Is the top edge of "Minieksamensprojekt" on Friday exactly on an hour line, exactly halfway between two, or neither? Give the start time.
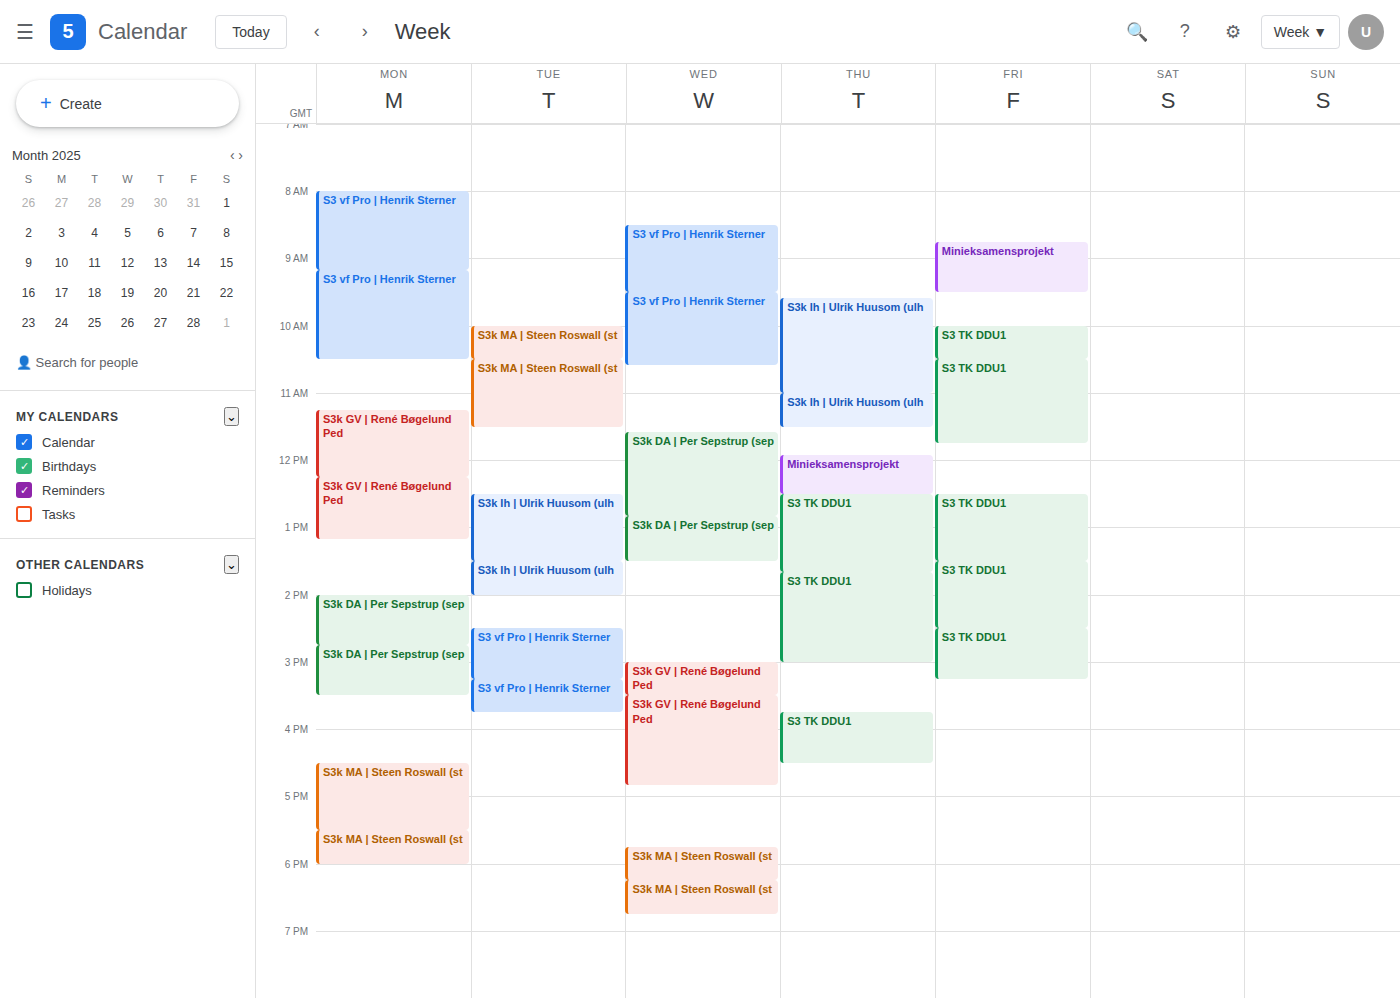
8:45 AM -- neither: three quarters of the way from the 8 AM line to the 9 AM line.